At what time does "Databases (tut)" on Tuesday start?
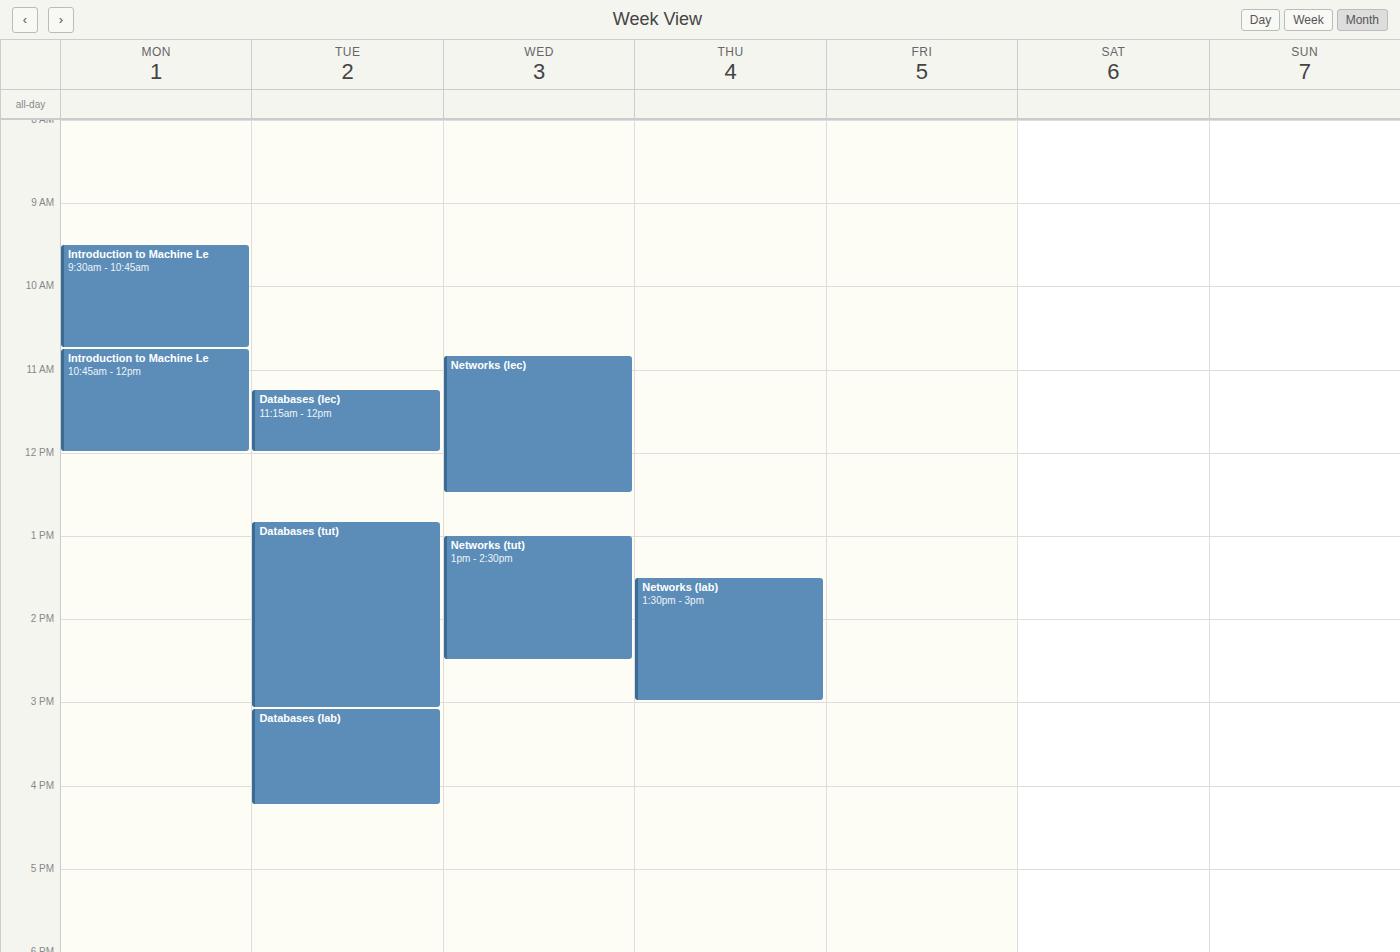
12:50 PM